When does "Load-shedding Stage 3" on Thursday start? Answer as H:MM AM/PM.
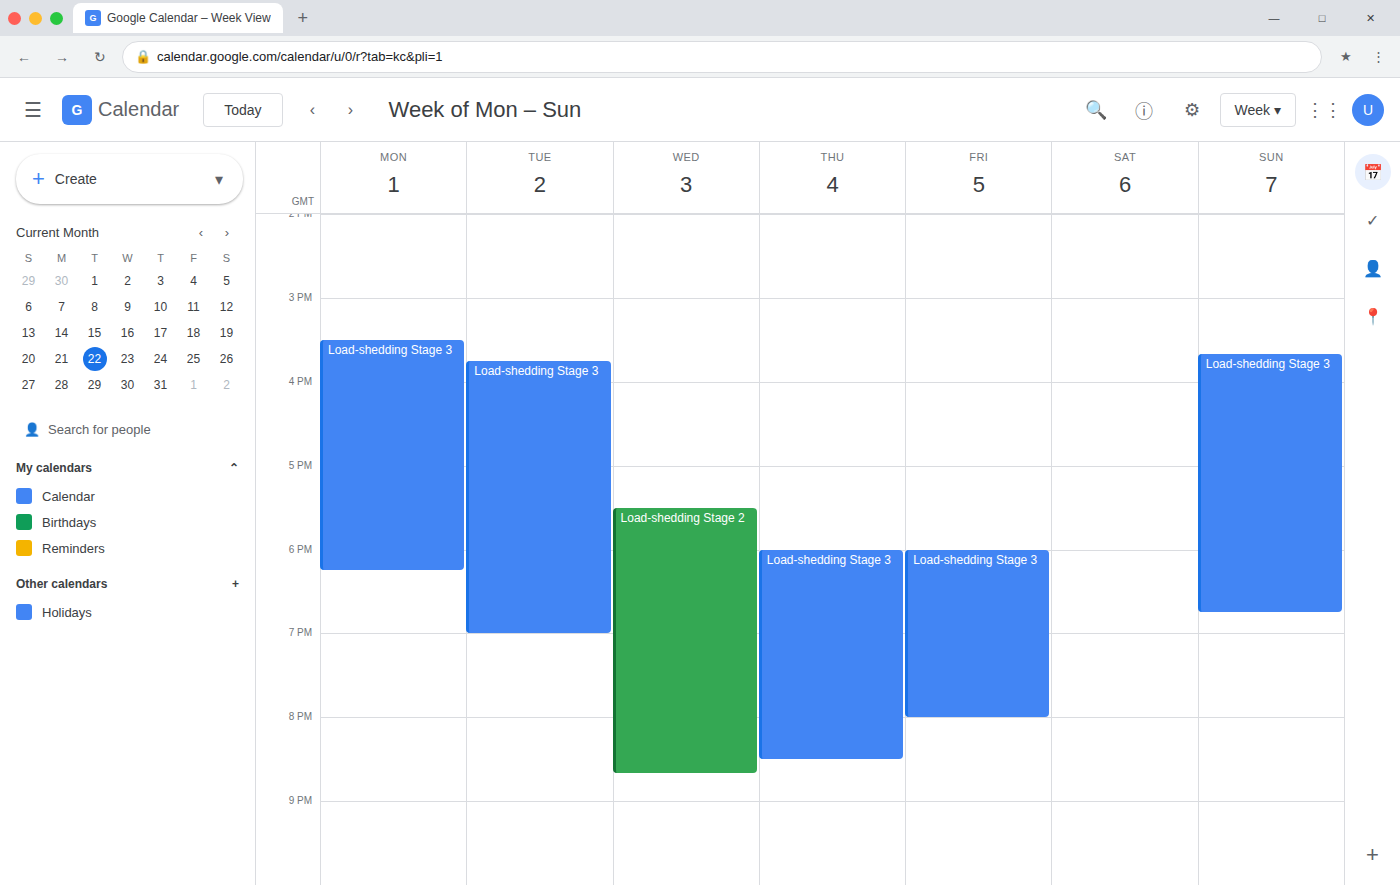
6:00 PM